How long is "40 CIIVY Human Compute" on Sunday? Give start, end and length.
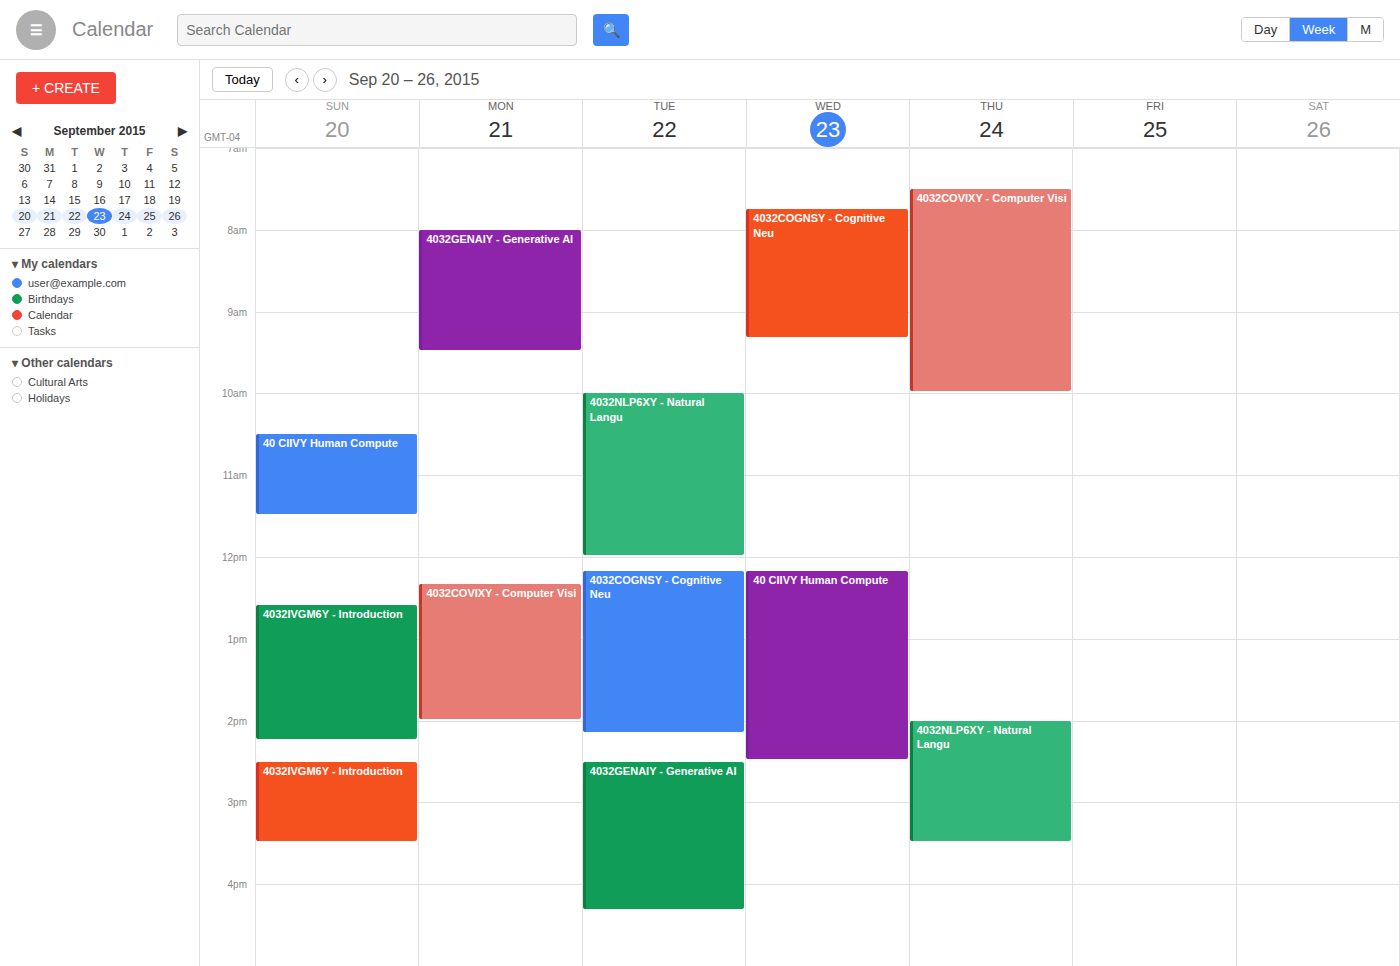
10:30 AM to 11:30 AM, 1 hour